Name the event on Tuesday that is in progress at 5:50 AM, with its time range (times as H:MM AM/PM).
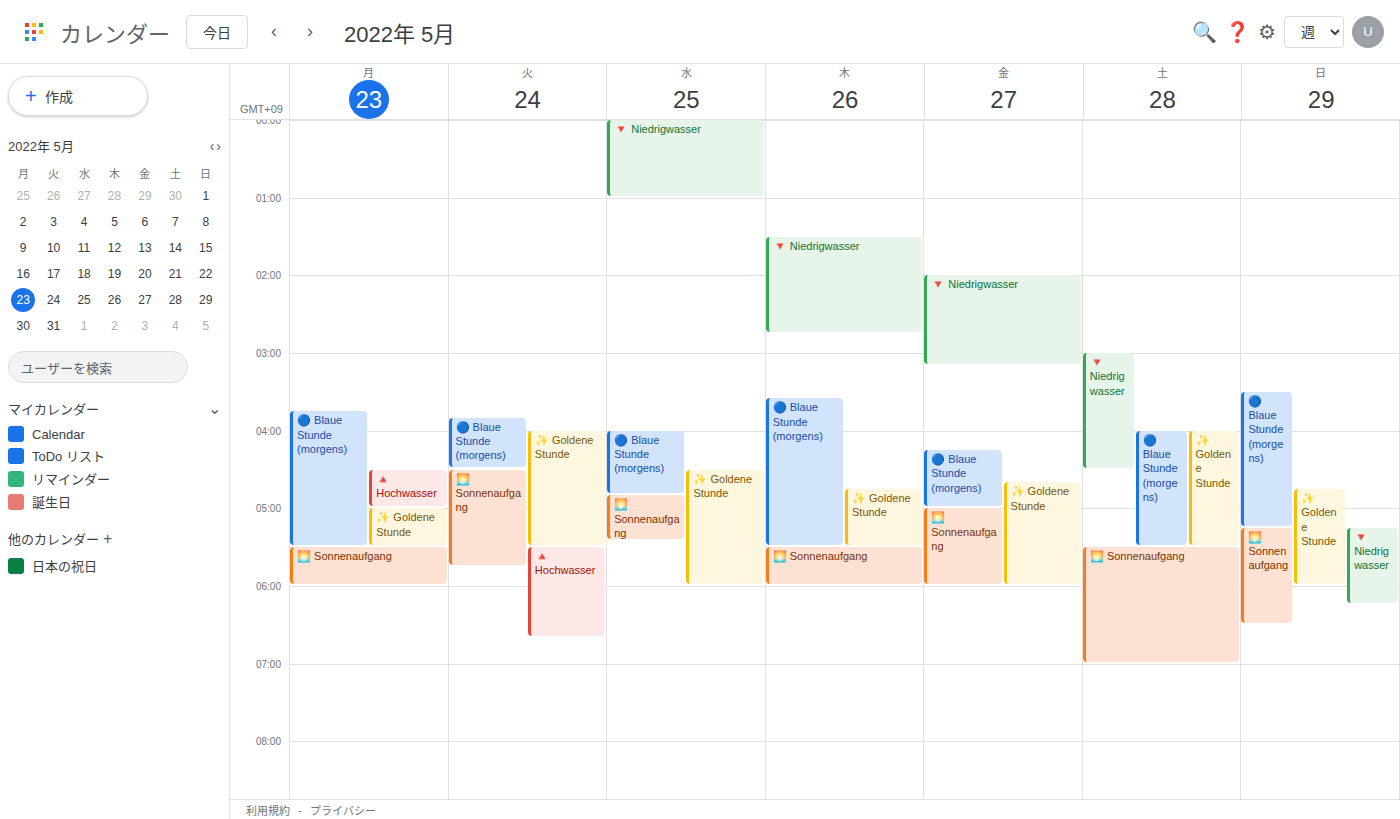
"🔺 Hochwasser", 5:30 AM to 6:40 AM